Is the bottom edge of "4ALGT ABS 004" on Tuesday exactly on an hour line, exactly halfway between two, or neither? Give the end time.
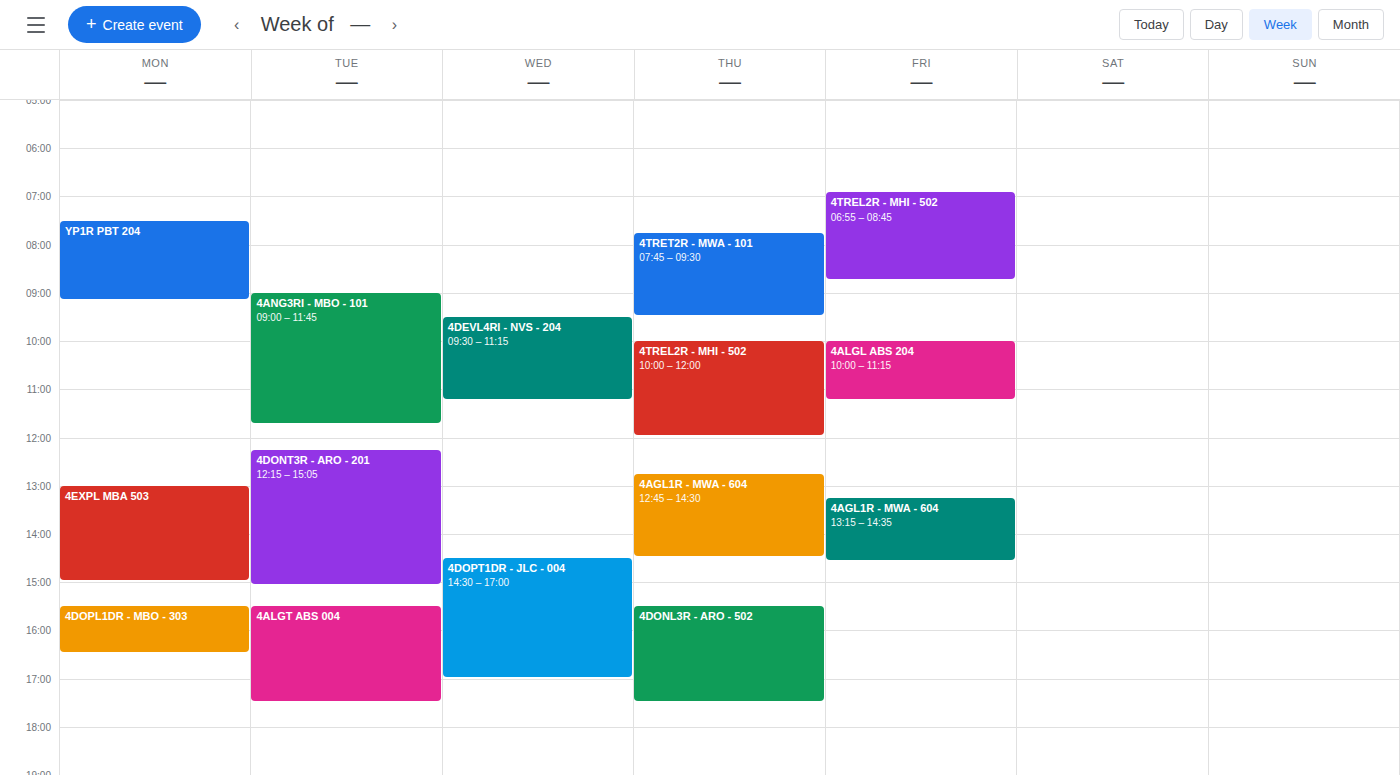
5:30 PM -- halfway between the 5 PM and 6 PM lines.